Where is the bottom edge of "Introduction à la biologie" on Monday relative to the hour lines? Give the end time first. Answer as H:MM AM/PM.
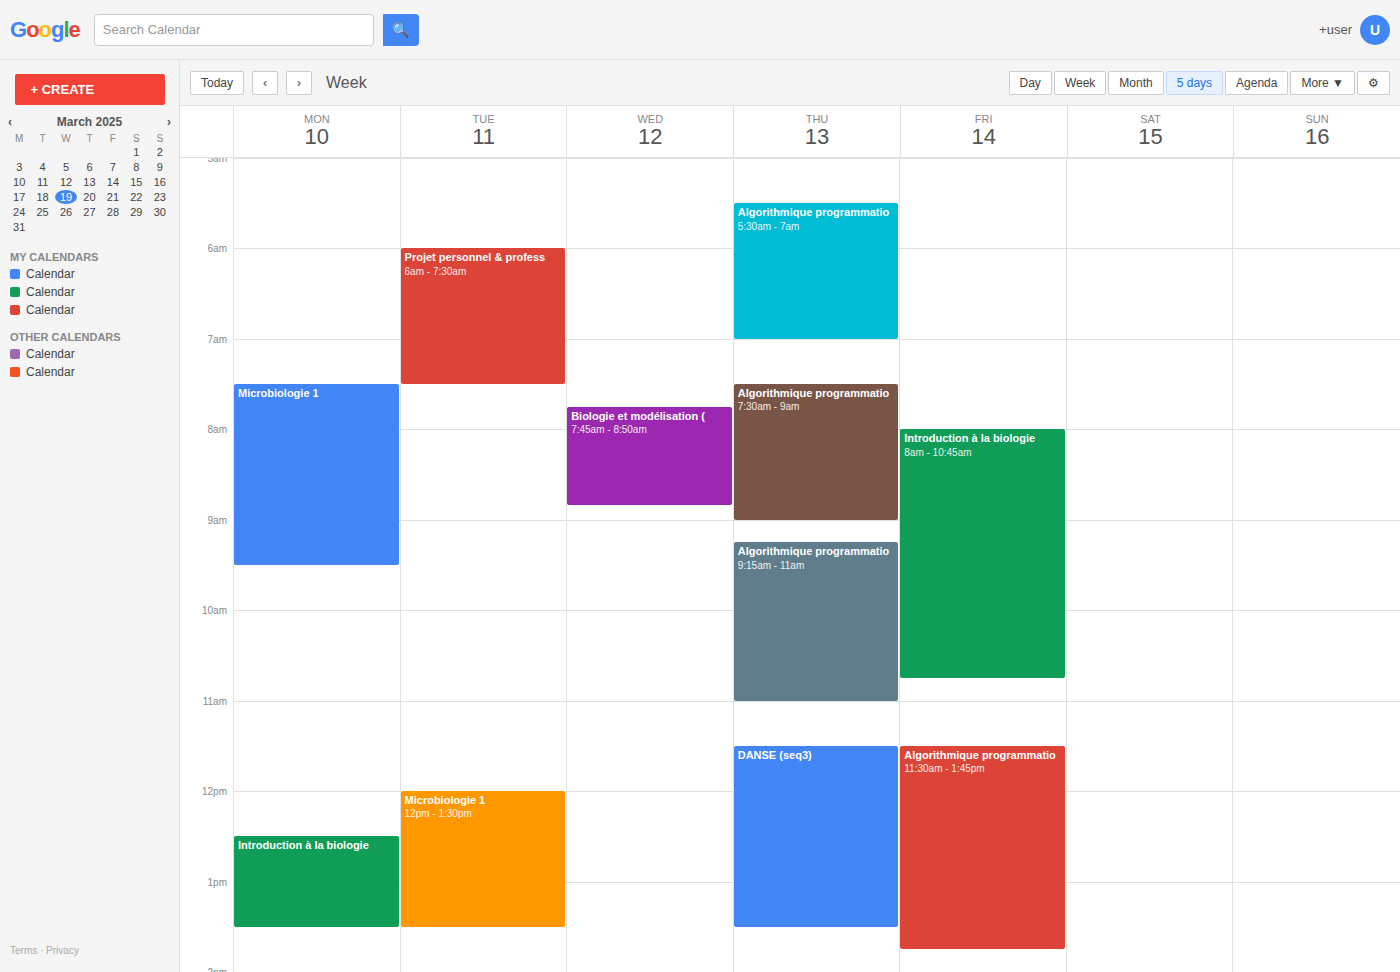
1:30 PM -- halfway between the 1 PM and 2 PM lines.